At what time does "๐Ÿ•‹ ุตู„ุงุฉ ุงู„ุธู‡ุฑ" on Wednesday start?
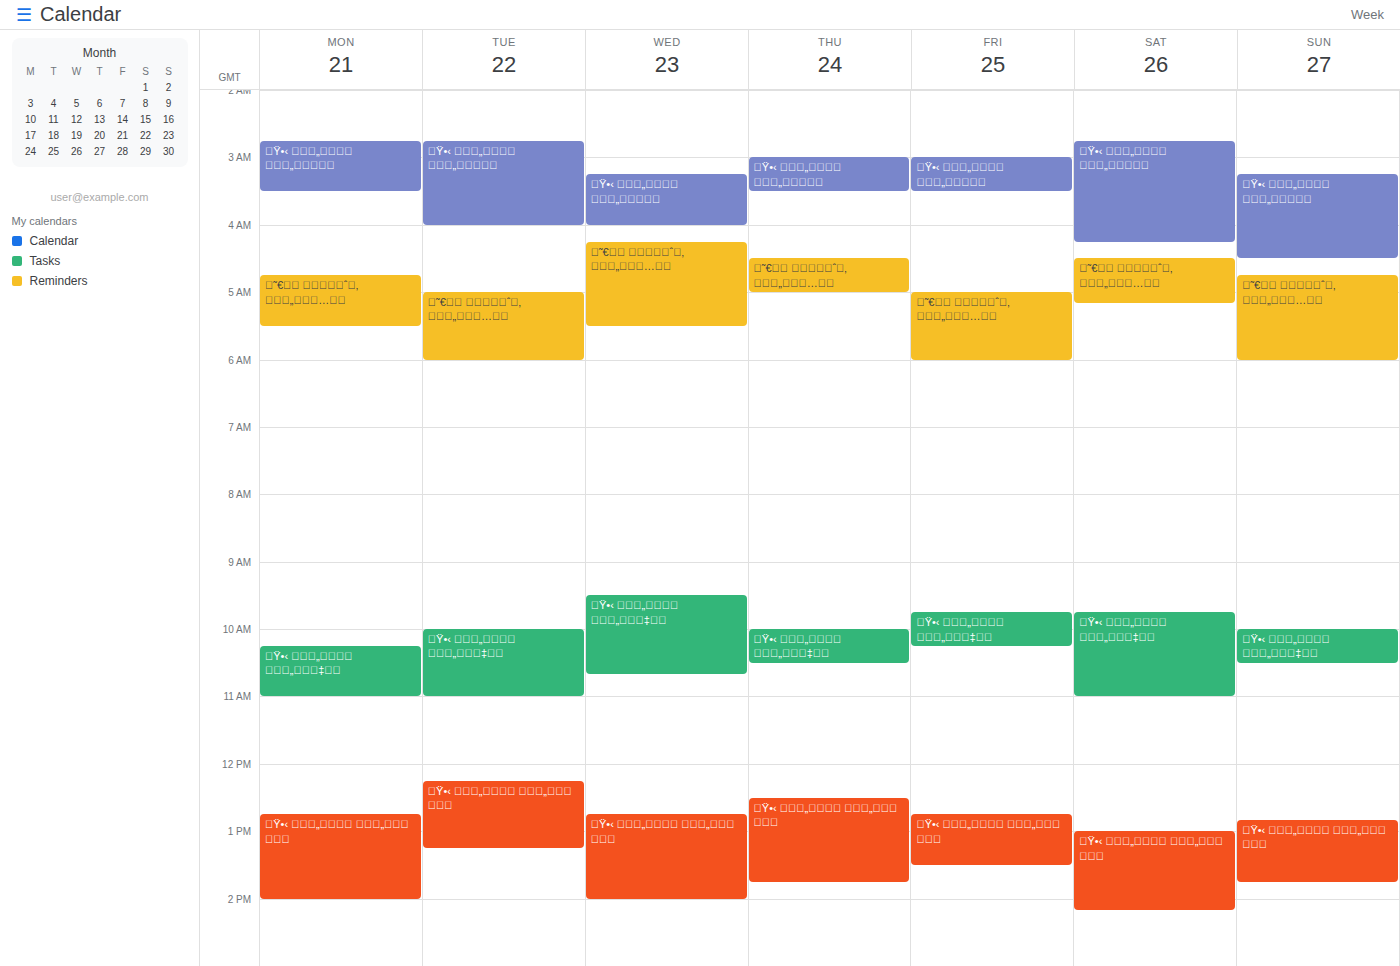
9:30 AM